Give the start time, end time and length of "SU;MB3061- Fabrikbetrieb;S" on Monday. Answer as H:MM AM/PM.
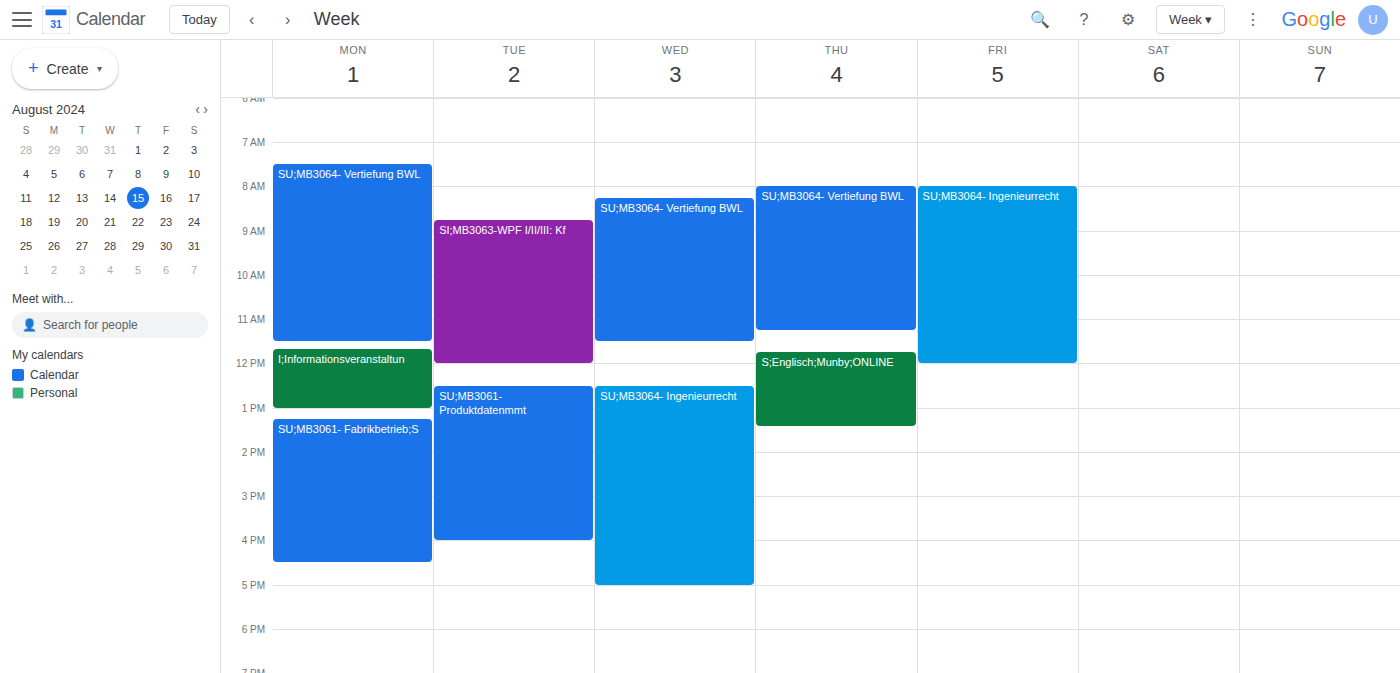
1:15 PM to 4:30 PM, 3 hours 15 minutes